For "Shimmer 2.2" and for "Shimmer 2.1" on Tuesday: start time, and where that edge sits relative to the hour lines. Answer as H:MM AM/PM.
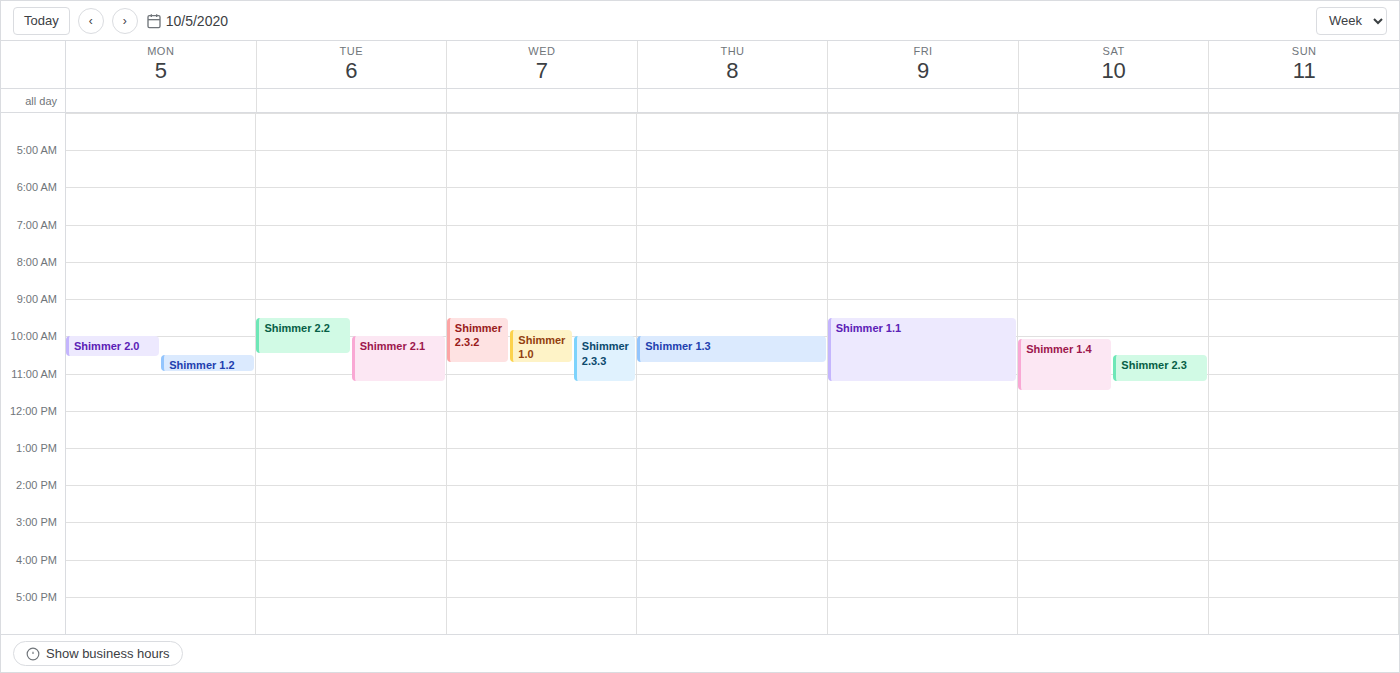
"Shimmer 2.2": 9:30 AM, halfway between the 9 AM and 10 AM lines. "Shimmer 2.1": 10:00 AM, exactly on the 10 AM line.